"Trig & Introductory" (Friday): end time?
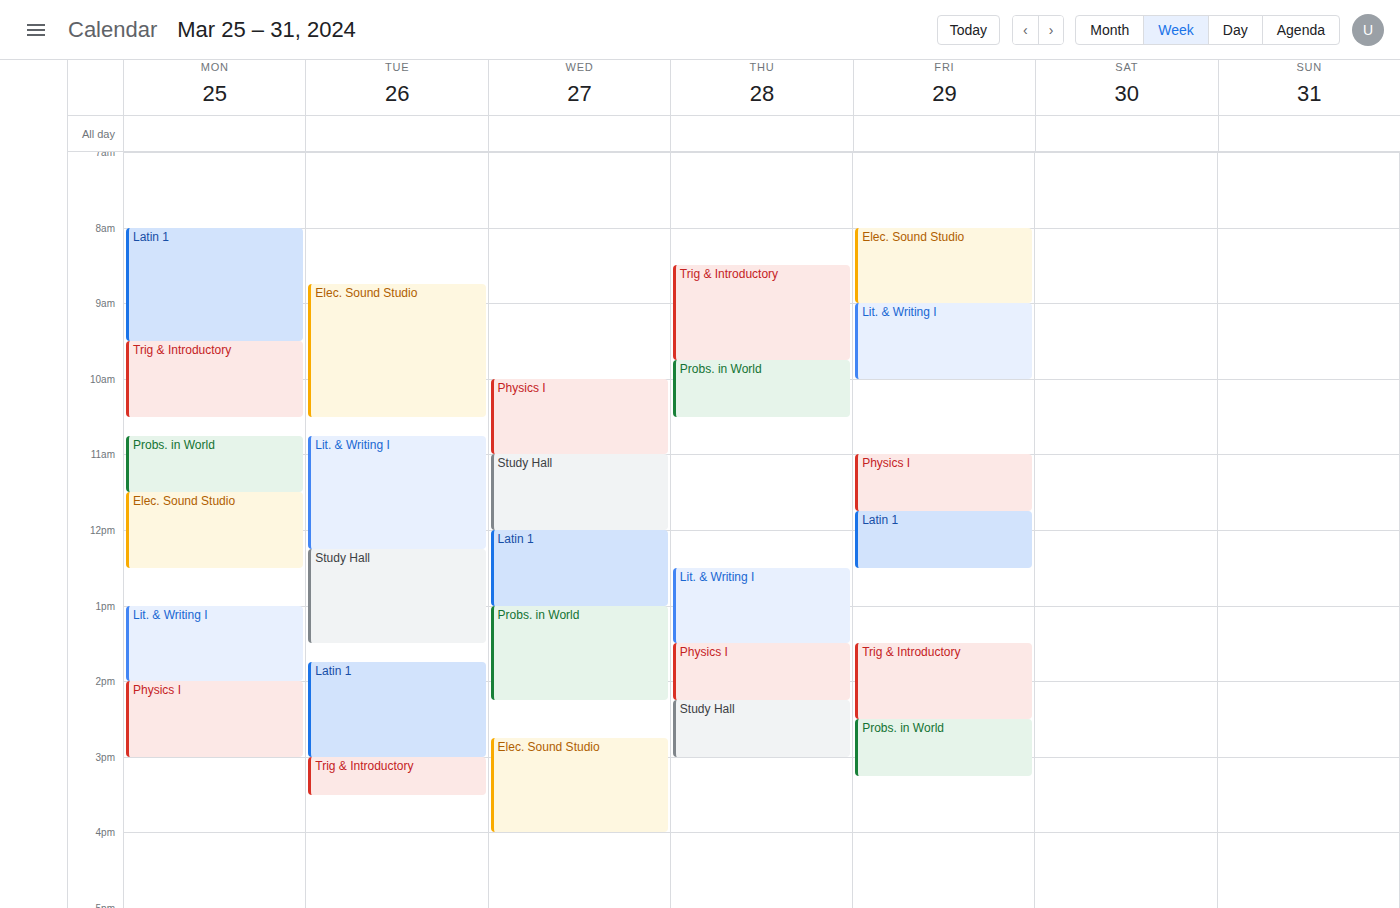
2:30 PM